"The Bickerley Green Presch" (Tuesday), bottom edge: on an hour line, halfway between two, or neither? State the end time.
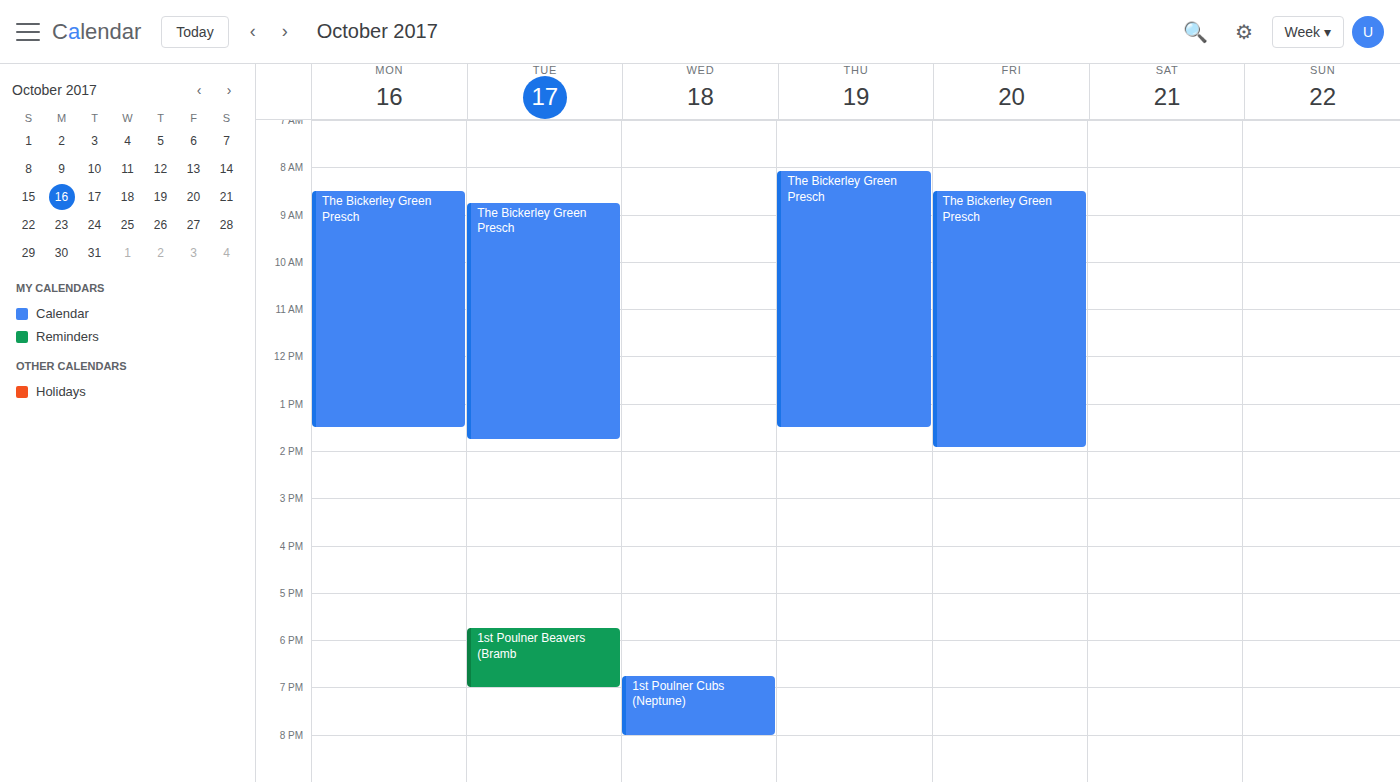
1:45 PM -- neither: three quarters of the way from the 1 PM line to the 2 PM line.